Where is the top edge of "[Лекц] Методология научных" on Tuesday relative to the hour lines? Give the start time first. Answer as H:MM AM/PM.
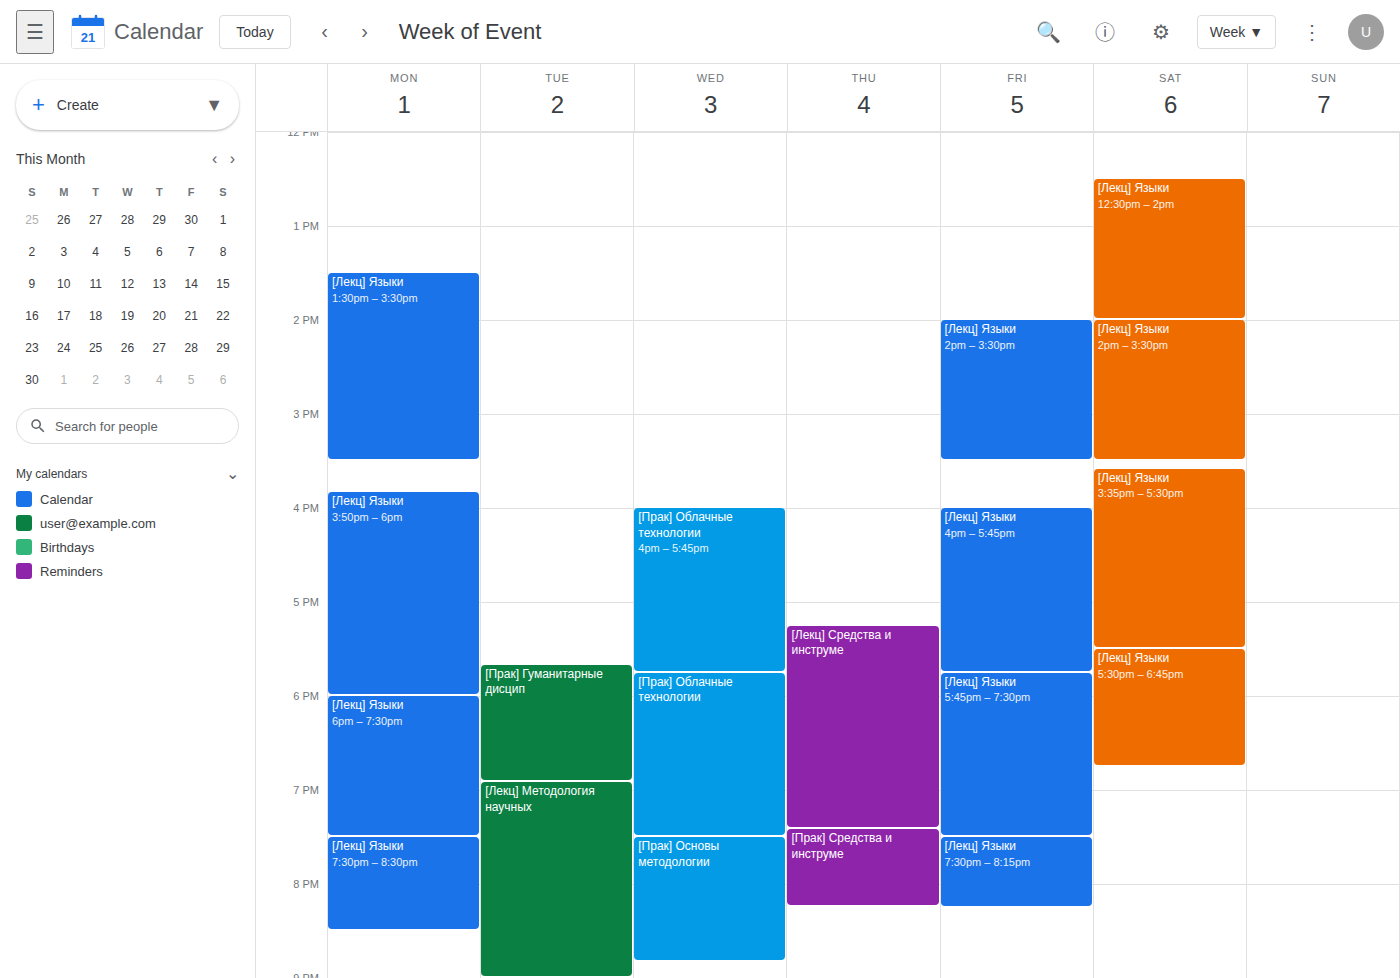
6:55 PM -- neither: 55 minutes below the 6 PM line and 5 minutes above the 7 PM line.